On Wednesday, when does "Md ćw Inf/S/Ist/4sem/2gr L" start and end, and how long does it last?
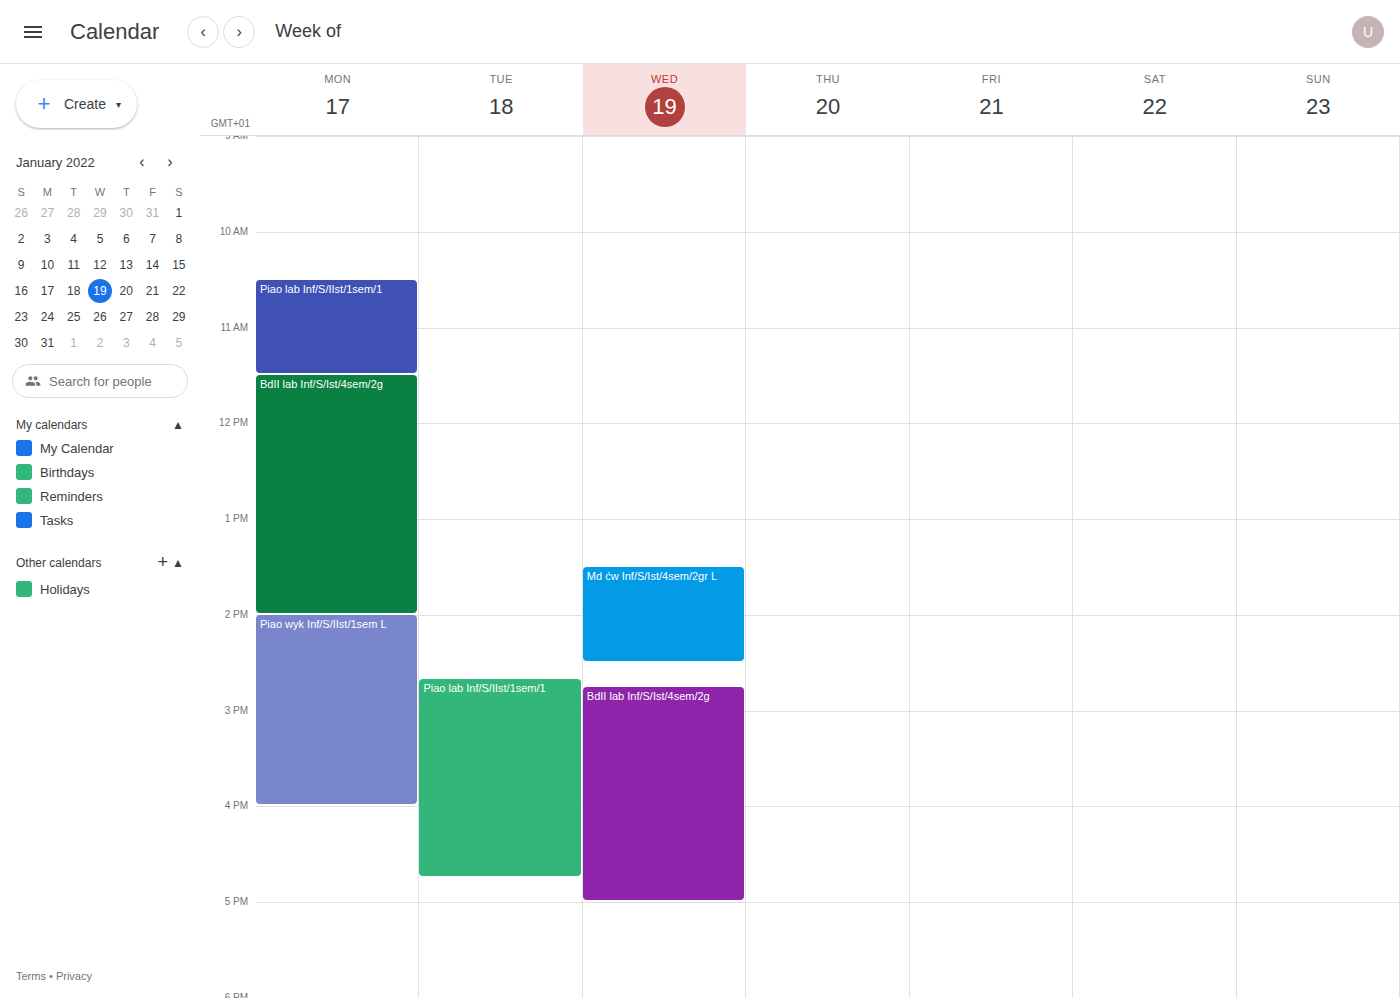
1:30 PM to 2:30 PM, 1 hour